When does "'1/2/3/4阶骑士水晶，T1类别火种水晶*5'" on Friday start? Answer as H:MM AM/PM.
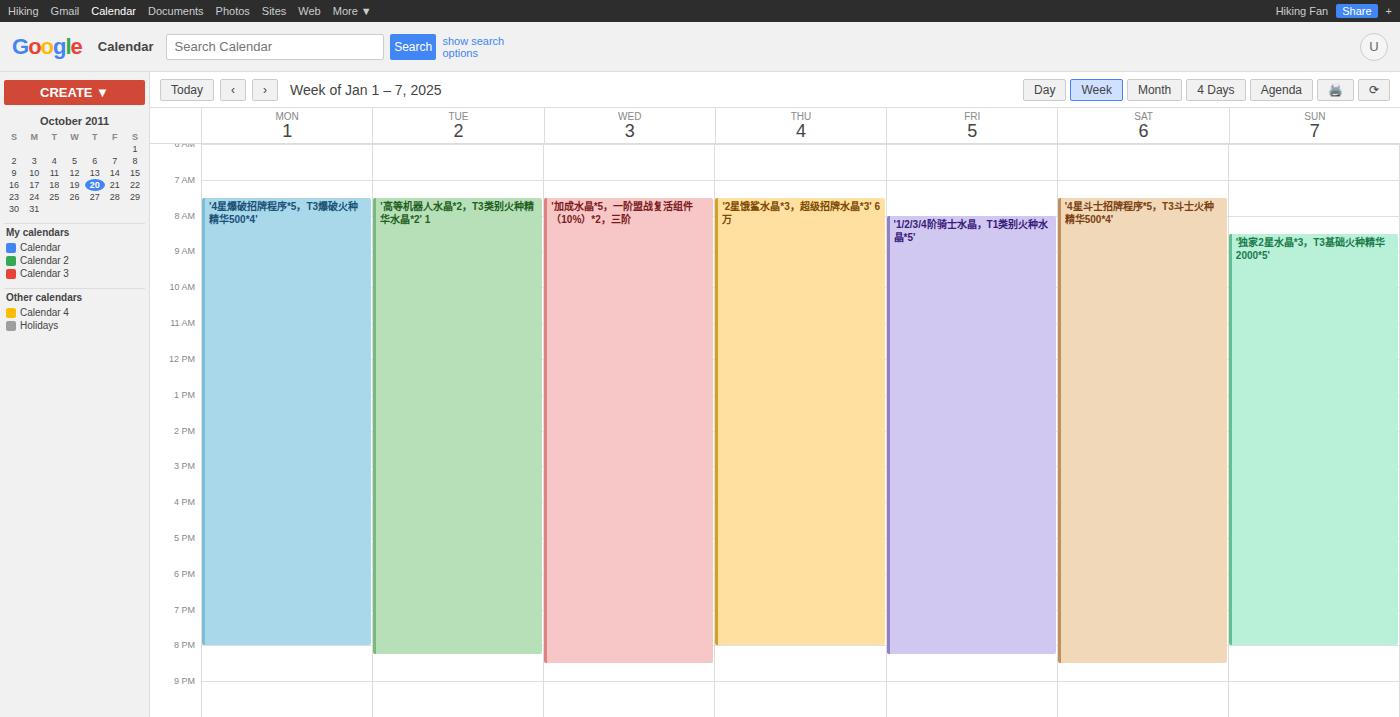
8:00 AM